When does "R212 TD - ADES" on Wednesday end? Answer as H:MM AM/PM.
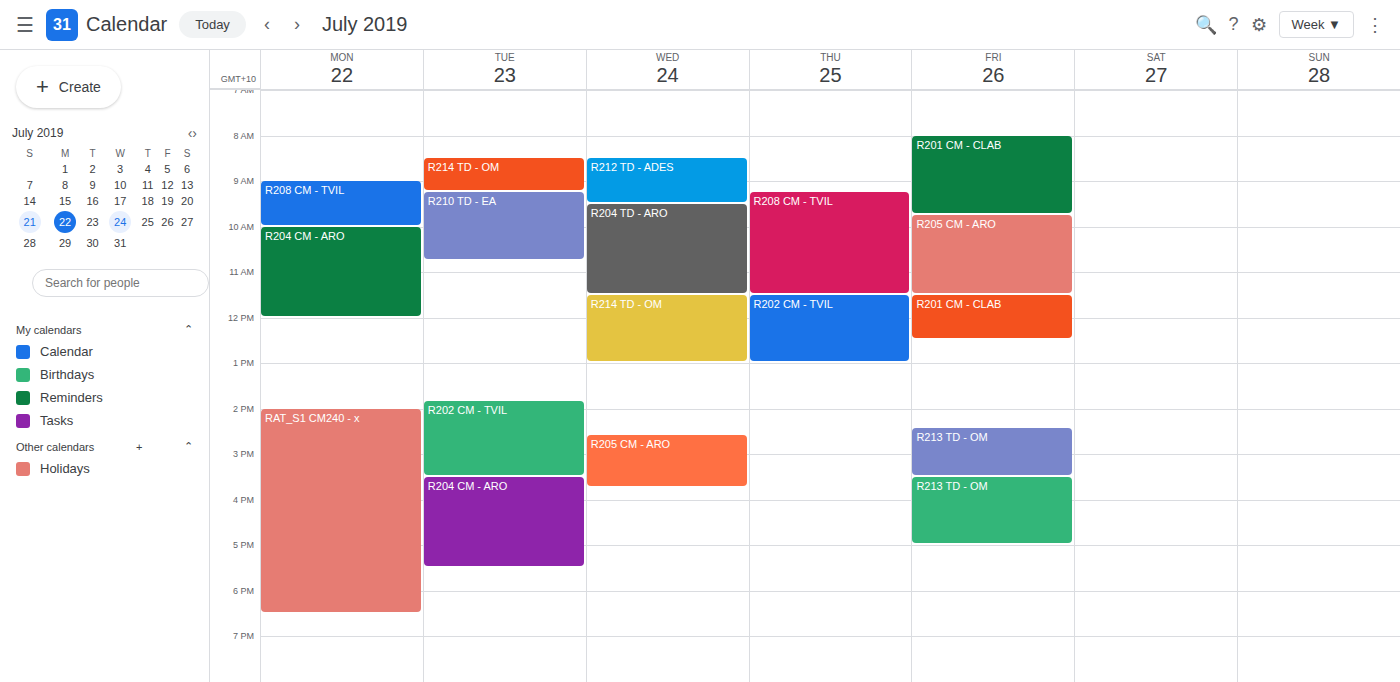
9:30 AM